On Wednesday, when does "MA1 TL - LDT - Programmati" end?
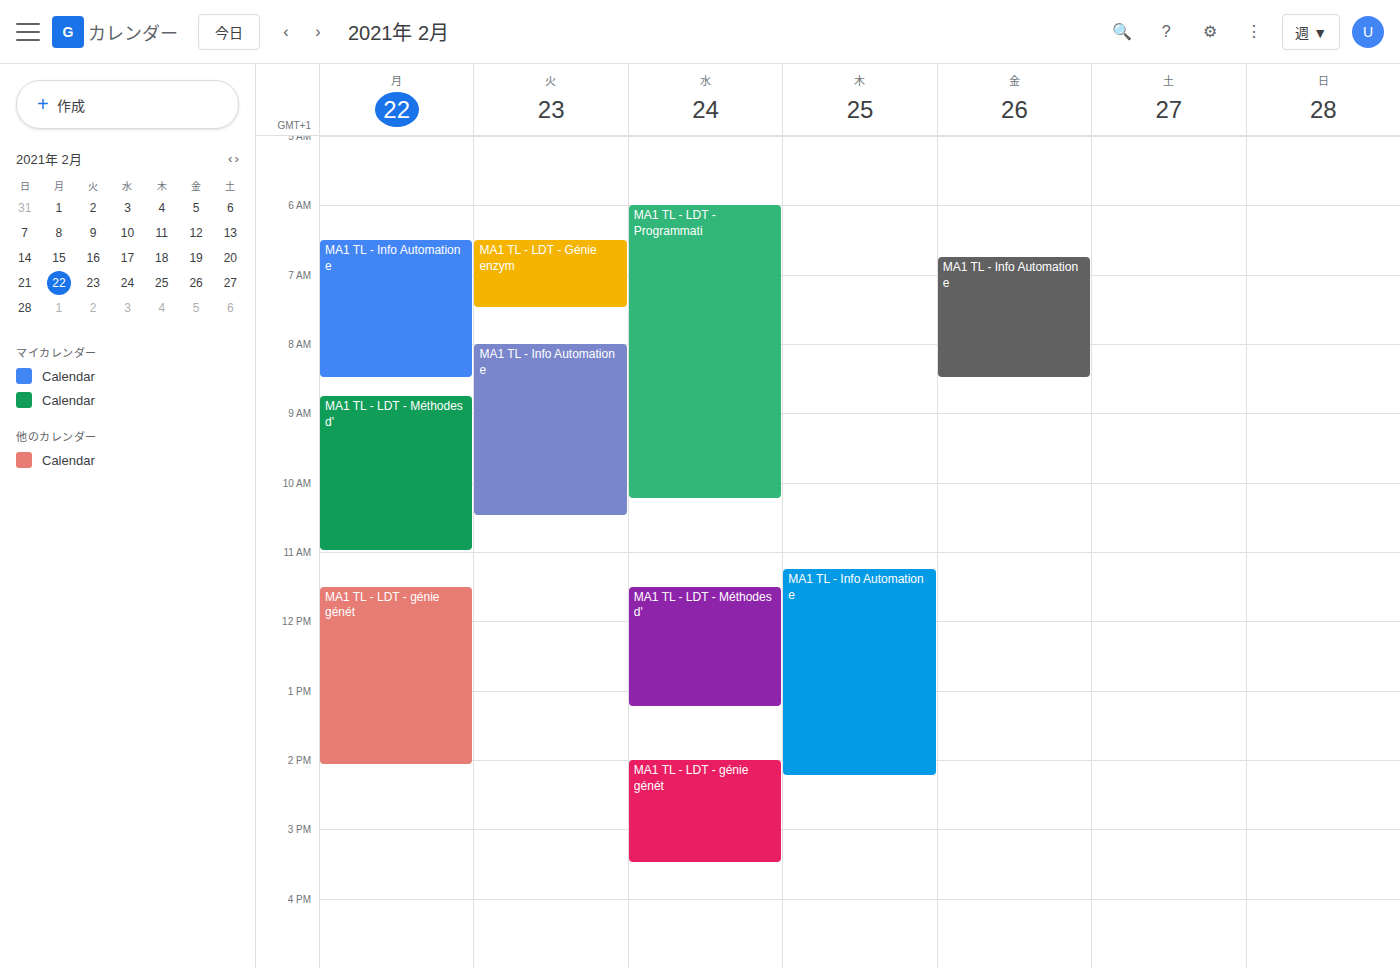
10:15 AM